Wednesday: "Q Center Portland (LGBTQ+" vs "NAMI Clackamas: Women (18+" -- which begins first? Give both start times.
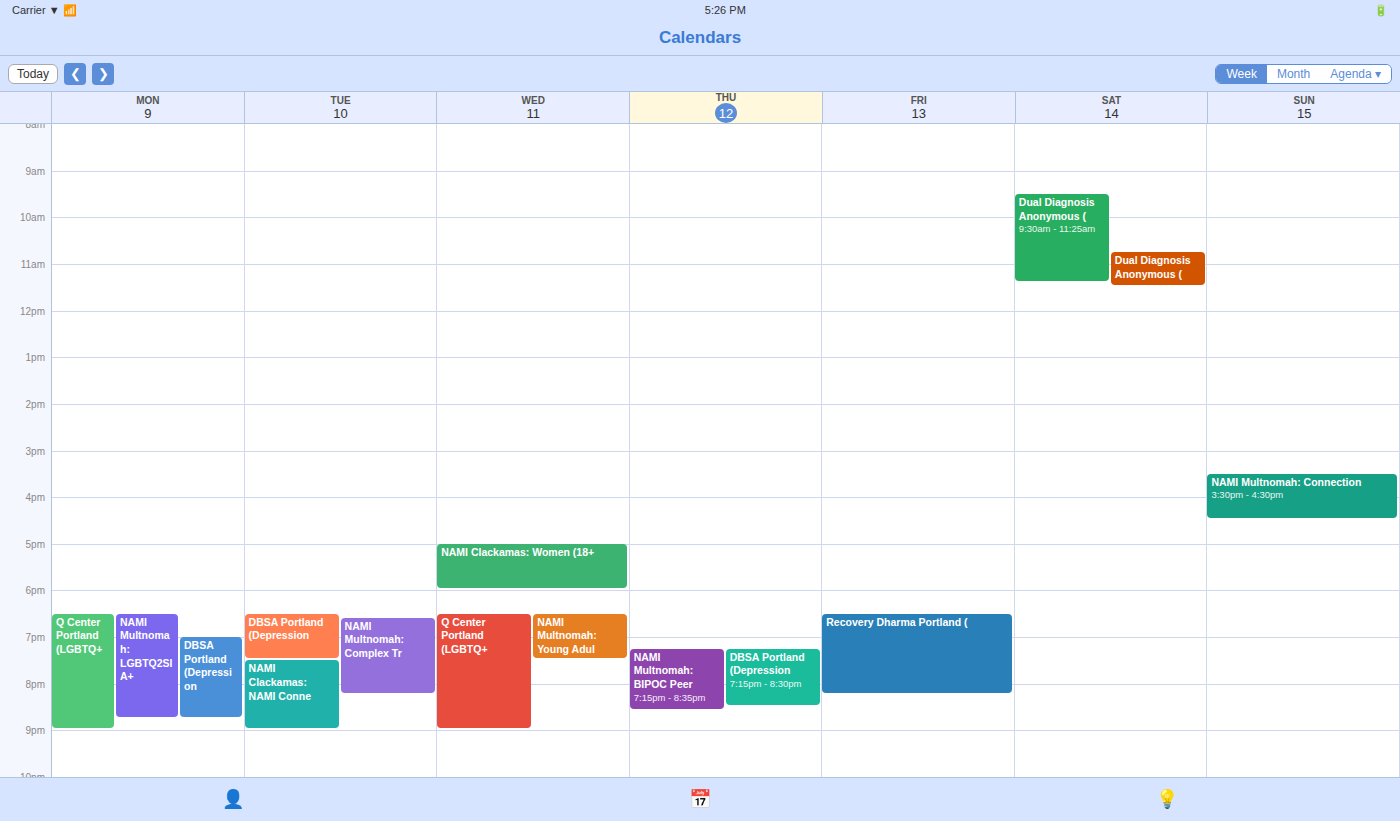
"NAMI Clackamas: Women (18+" 5:00 PM; "Q Center Portland (LGBTQ+" 6:30 PM.